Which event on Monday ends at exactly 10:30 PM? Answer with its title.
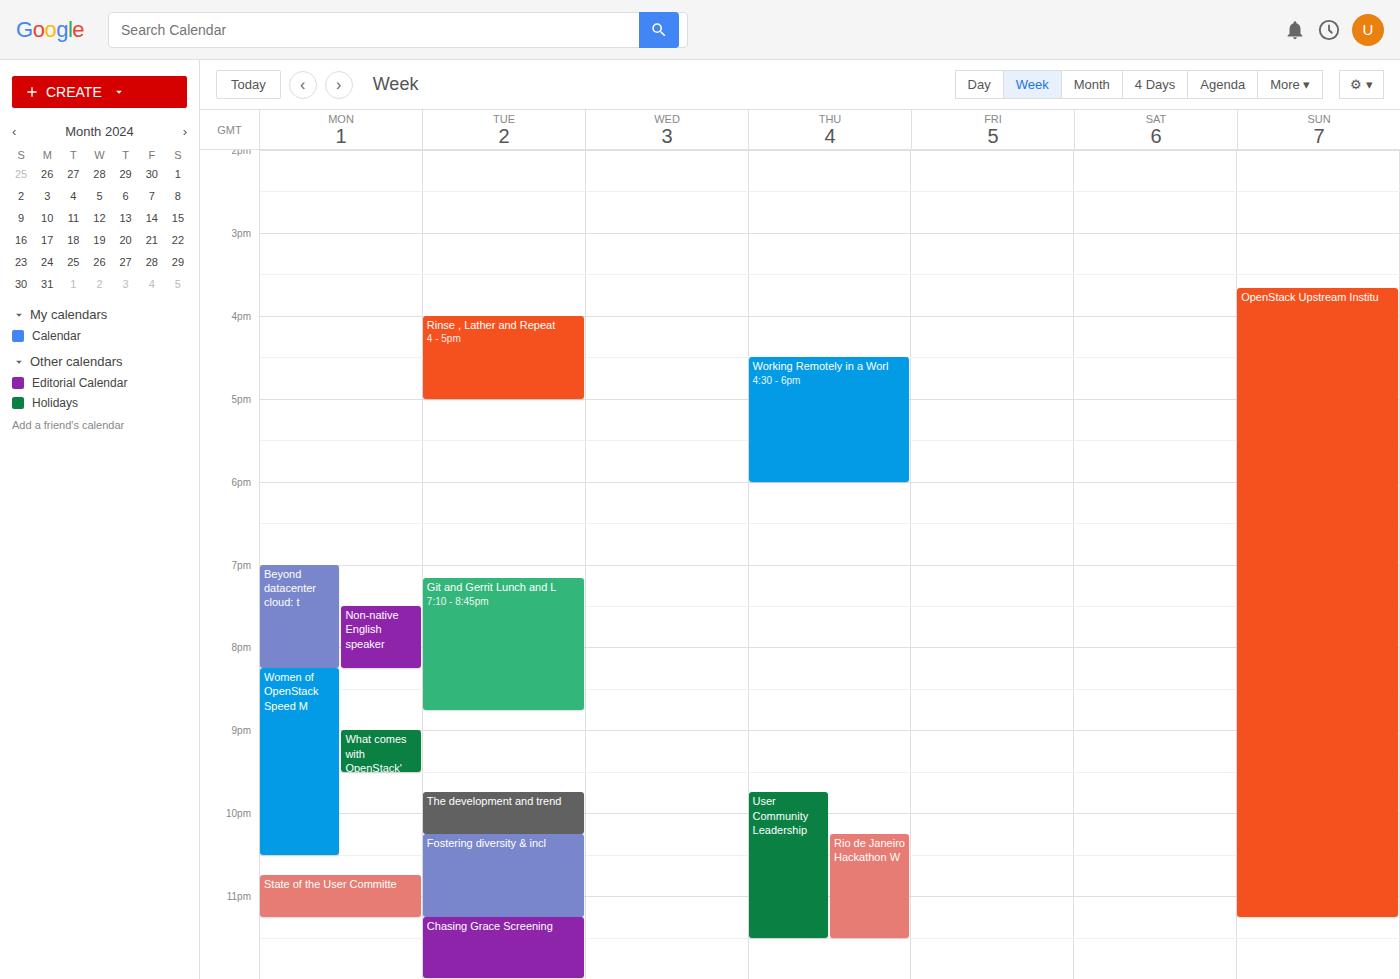
"Women of OpenStack Speed M"